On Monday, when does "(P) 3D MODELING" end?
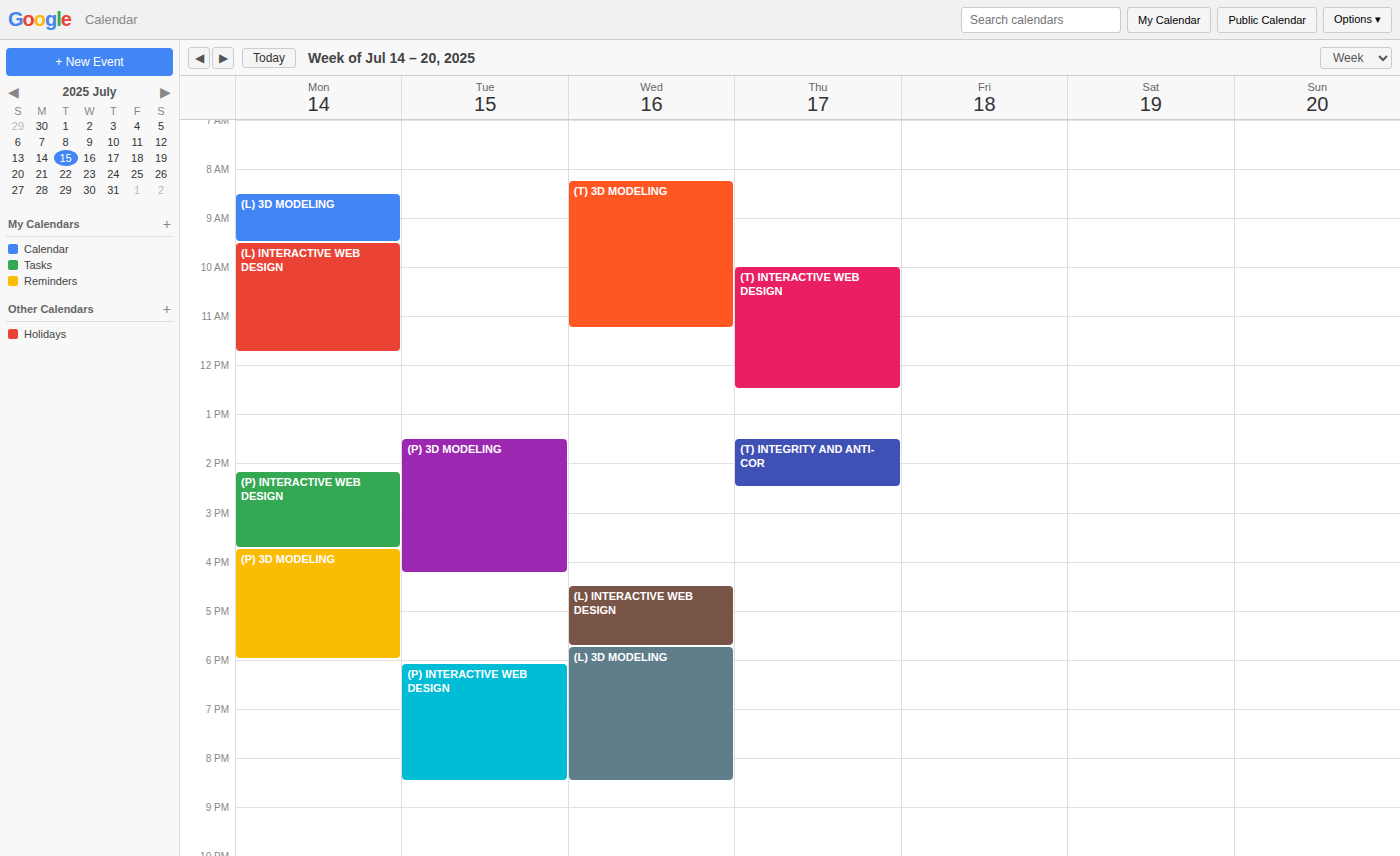
6:00 PM